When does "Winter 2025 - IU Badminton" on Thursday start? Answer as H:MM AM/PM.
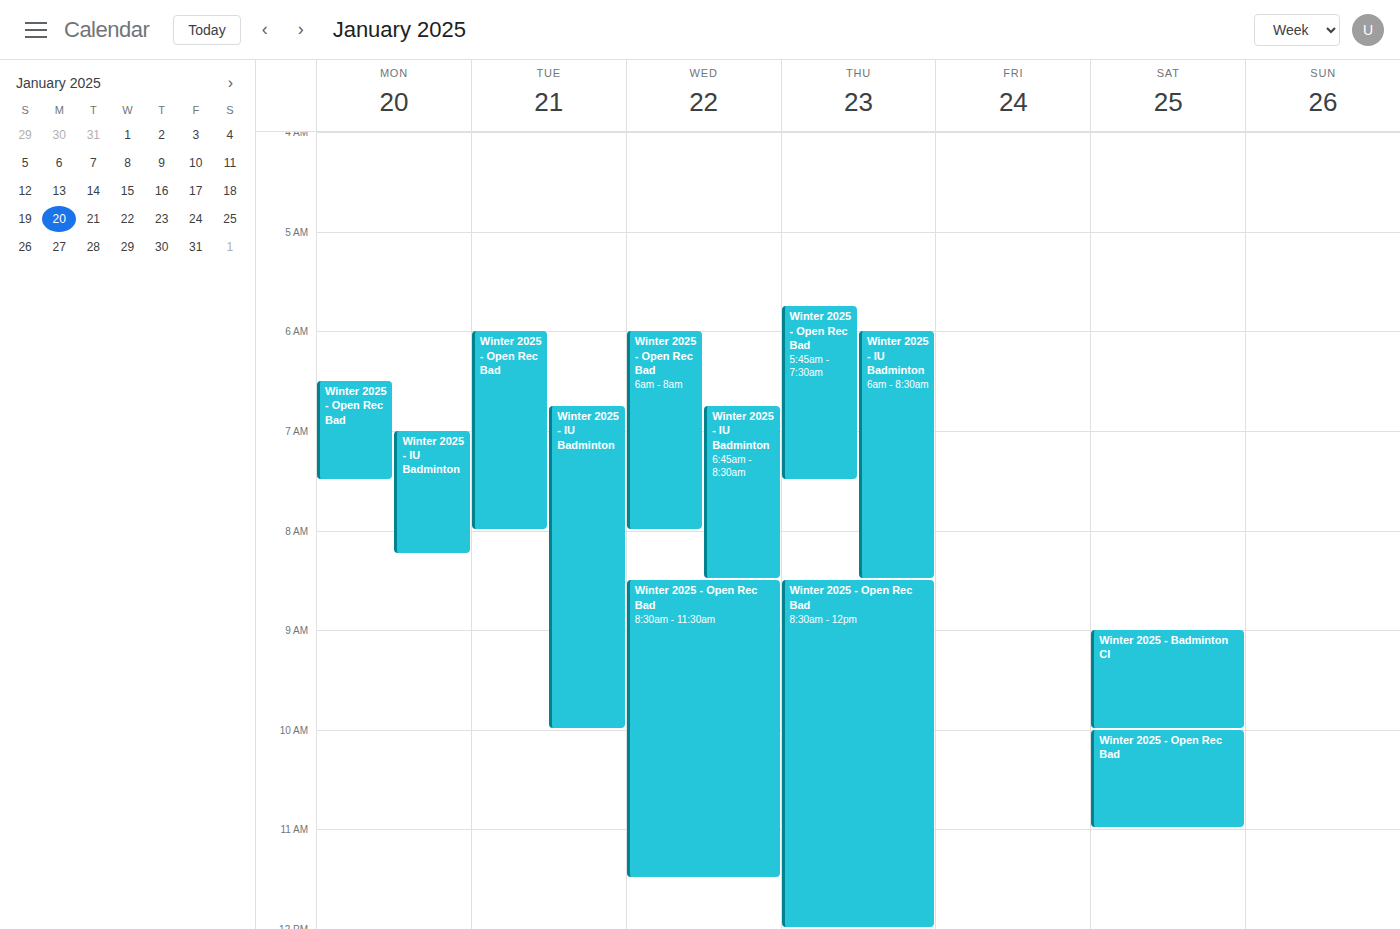
6:00 AM